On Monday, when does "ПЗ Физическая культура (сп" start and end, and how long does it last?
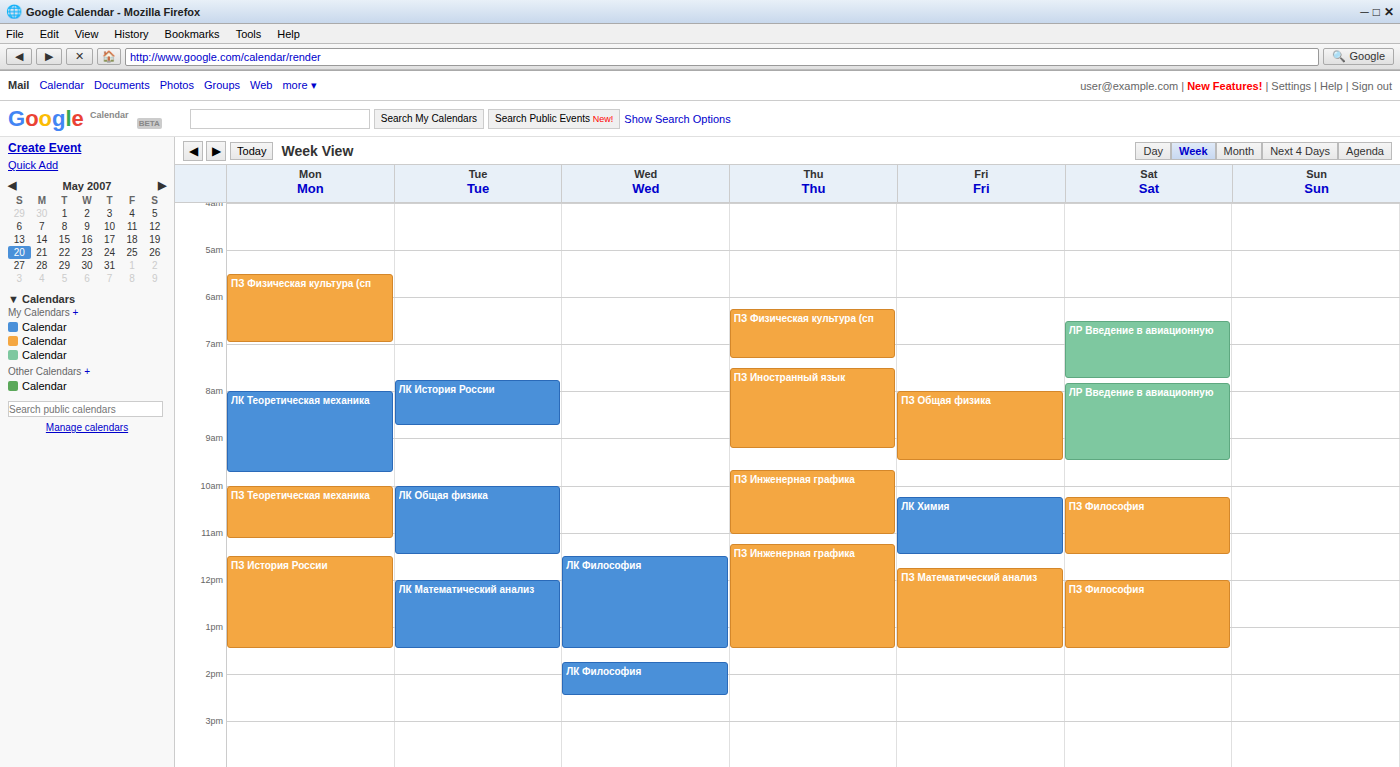
05:30 to 07:00, 1 hour 30 minutes